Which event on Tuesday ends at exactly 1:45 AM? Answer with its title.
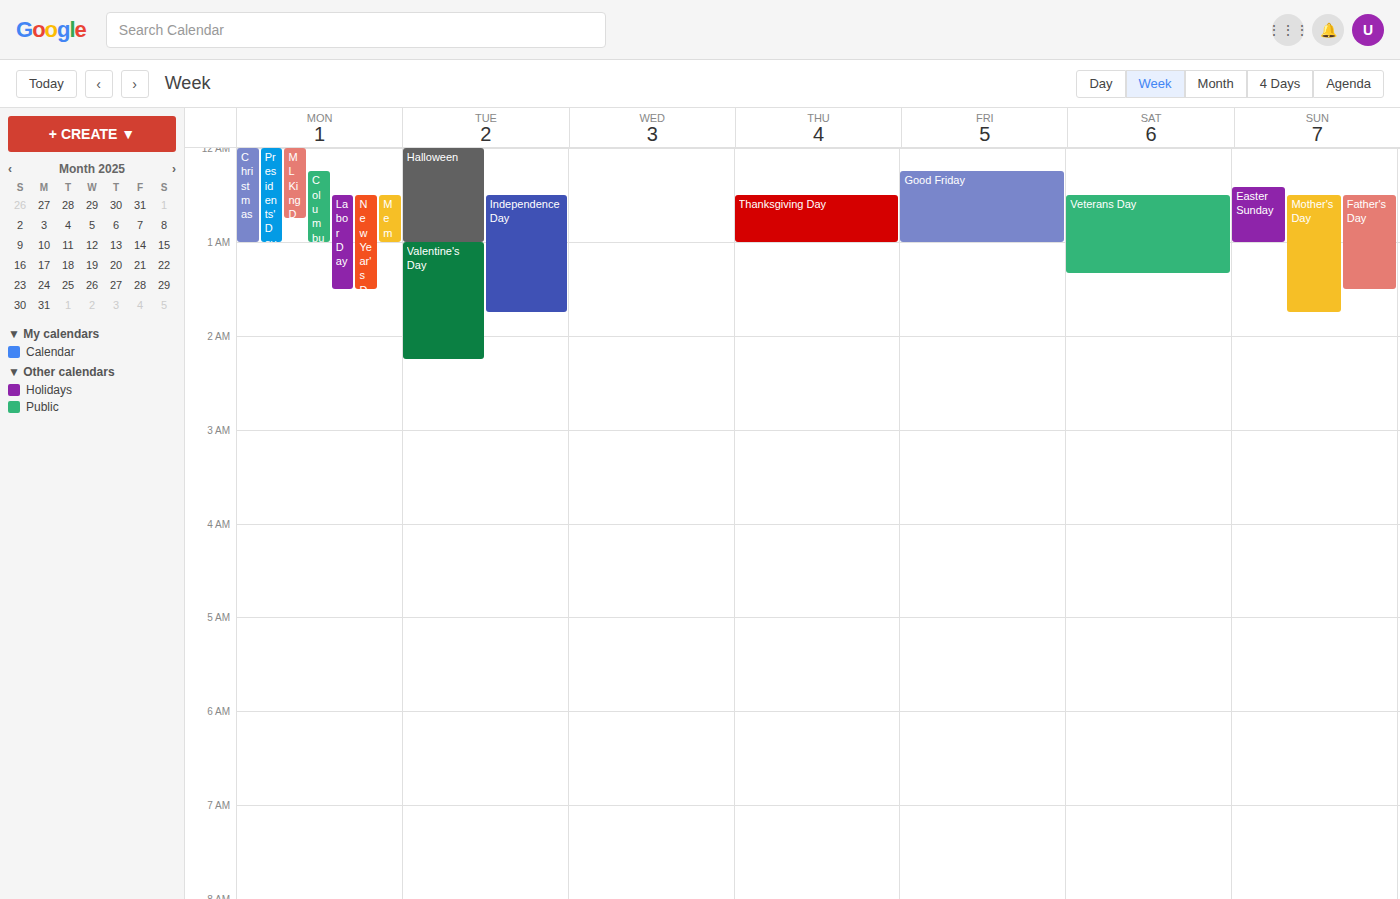
"Independence Day"